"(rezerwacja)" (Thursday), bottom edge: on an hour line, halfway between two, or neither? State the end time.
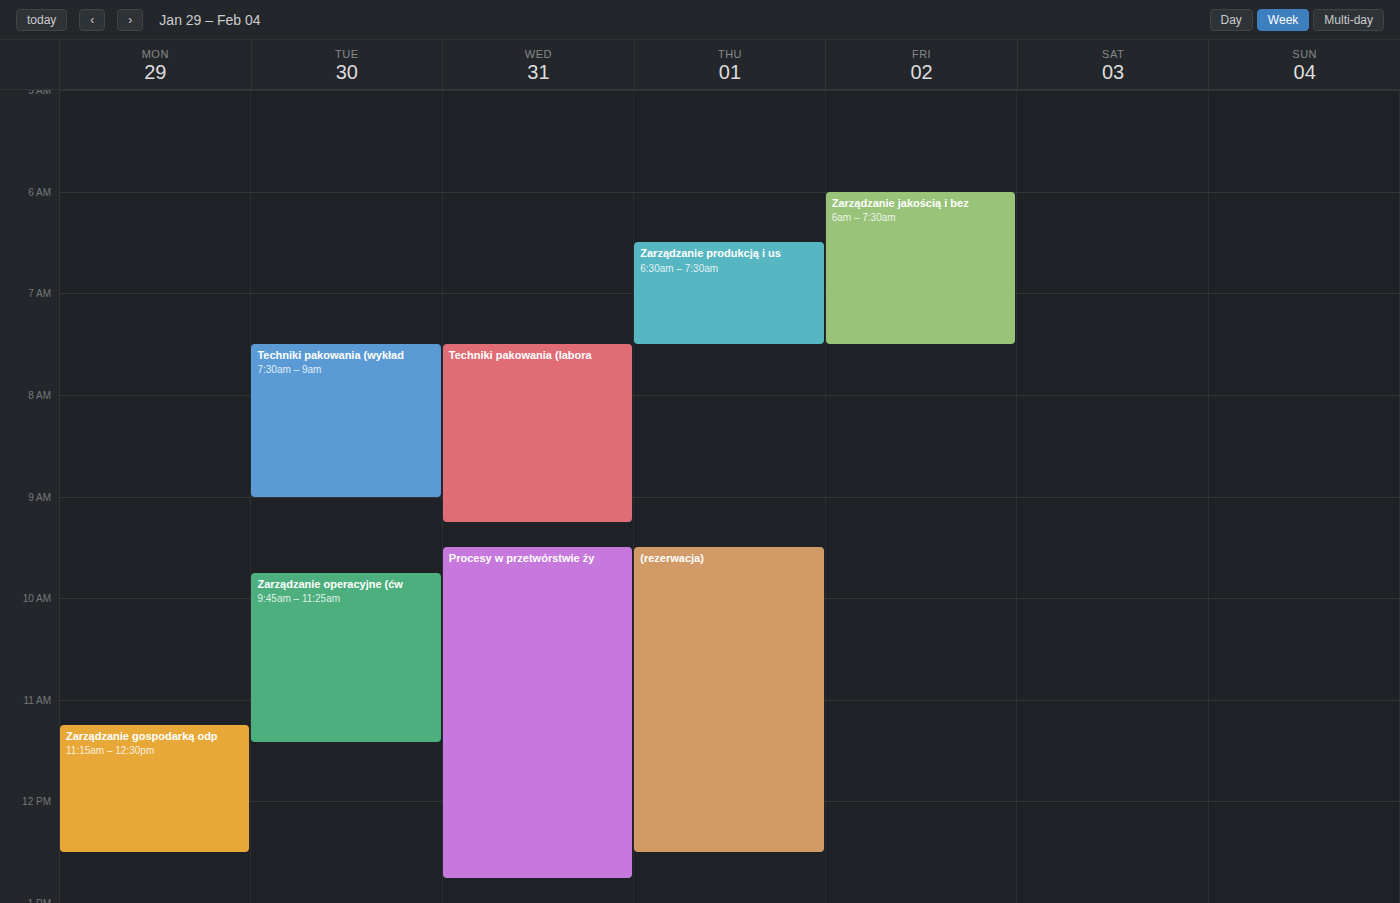
12:30 -- halfway between the 12:00 and 13:00 lines.